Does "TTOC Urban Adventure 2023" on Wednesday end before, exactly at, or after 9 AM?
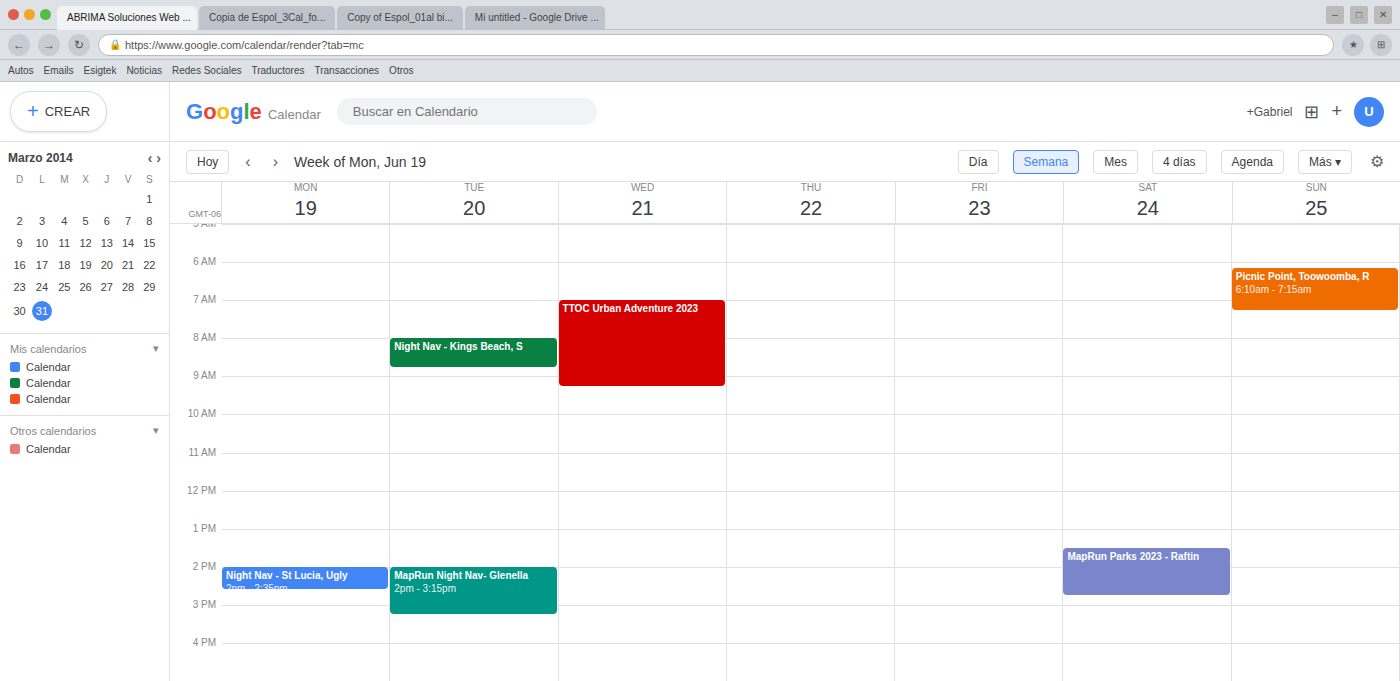
9:15 AM -- after 9 AM, 15 minutes below the 9 AM line.